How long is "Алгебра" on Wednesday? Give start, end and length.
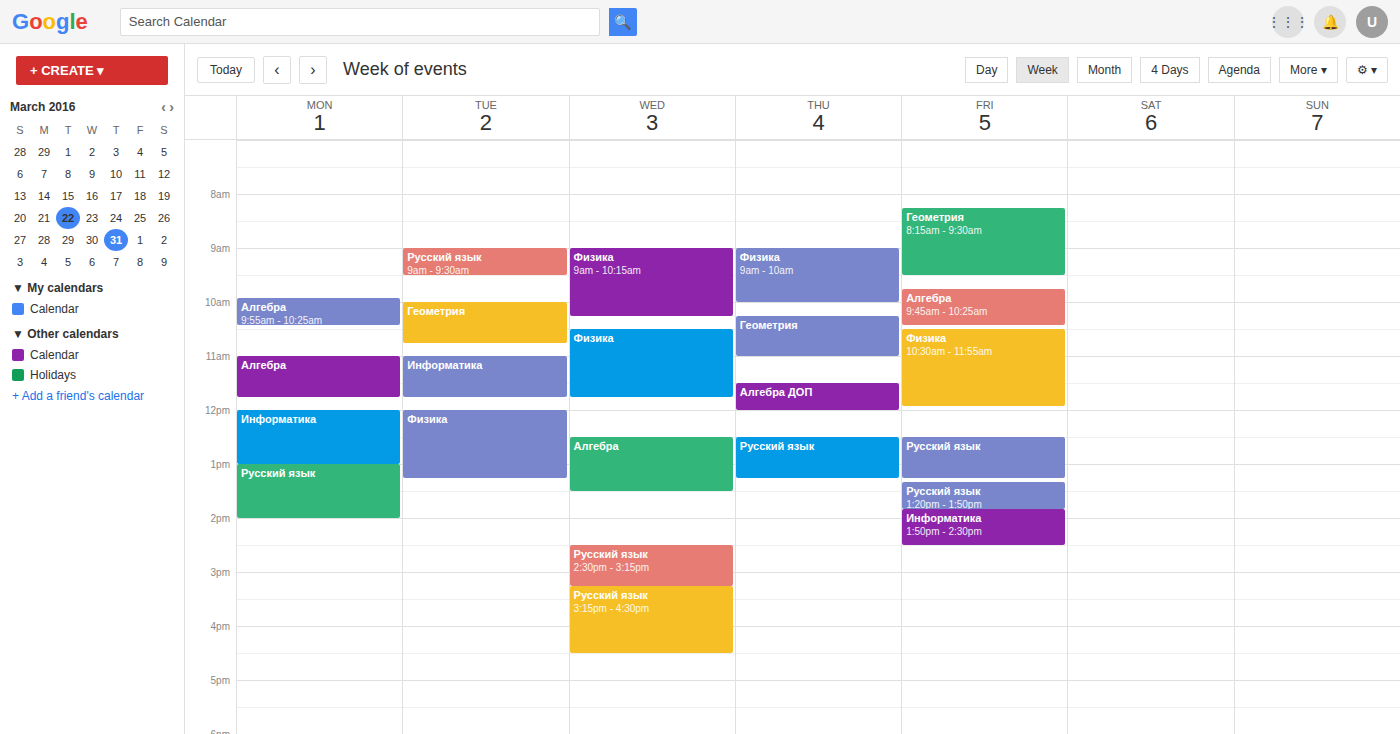
12:30 to 13:30, 1 hour